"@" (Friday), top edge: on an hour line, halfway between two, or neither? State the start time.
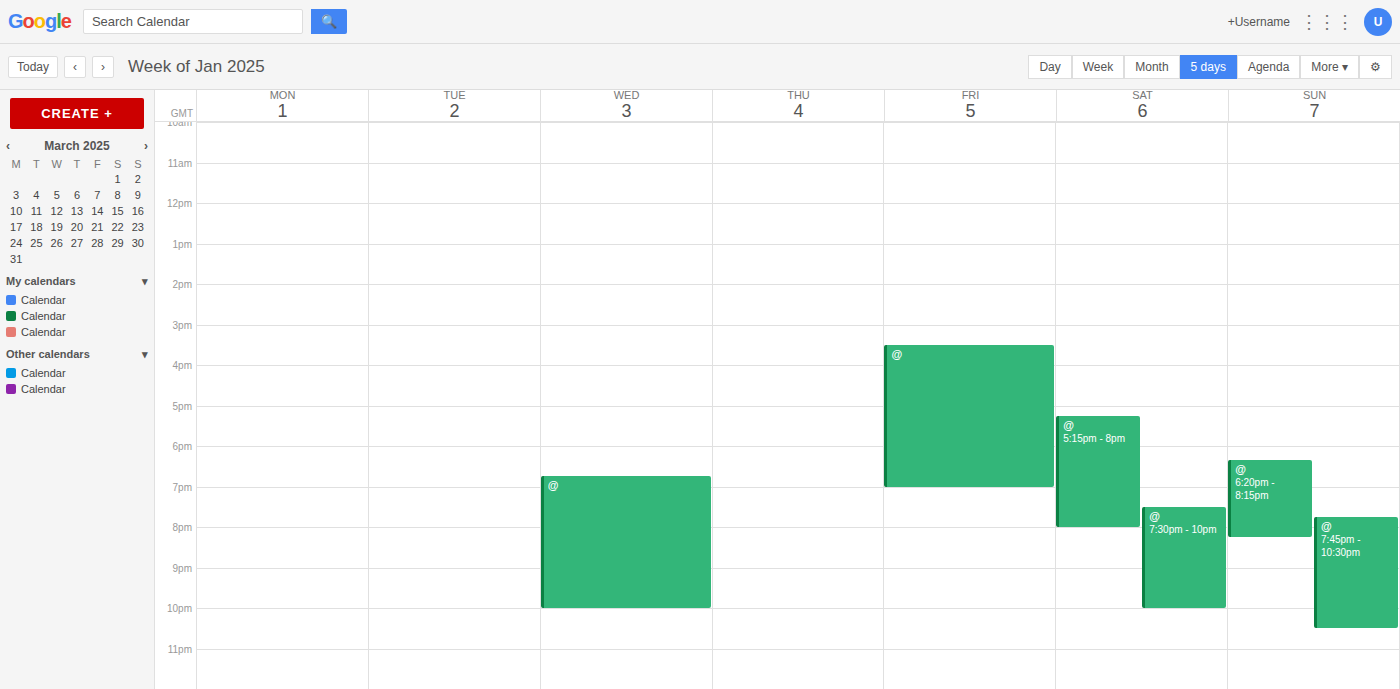
3:30 PM -- halfway between the 3 PM and 4 PM lines.